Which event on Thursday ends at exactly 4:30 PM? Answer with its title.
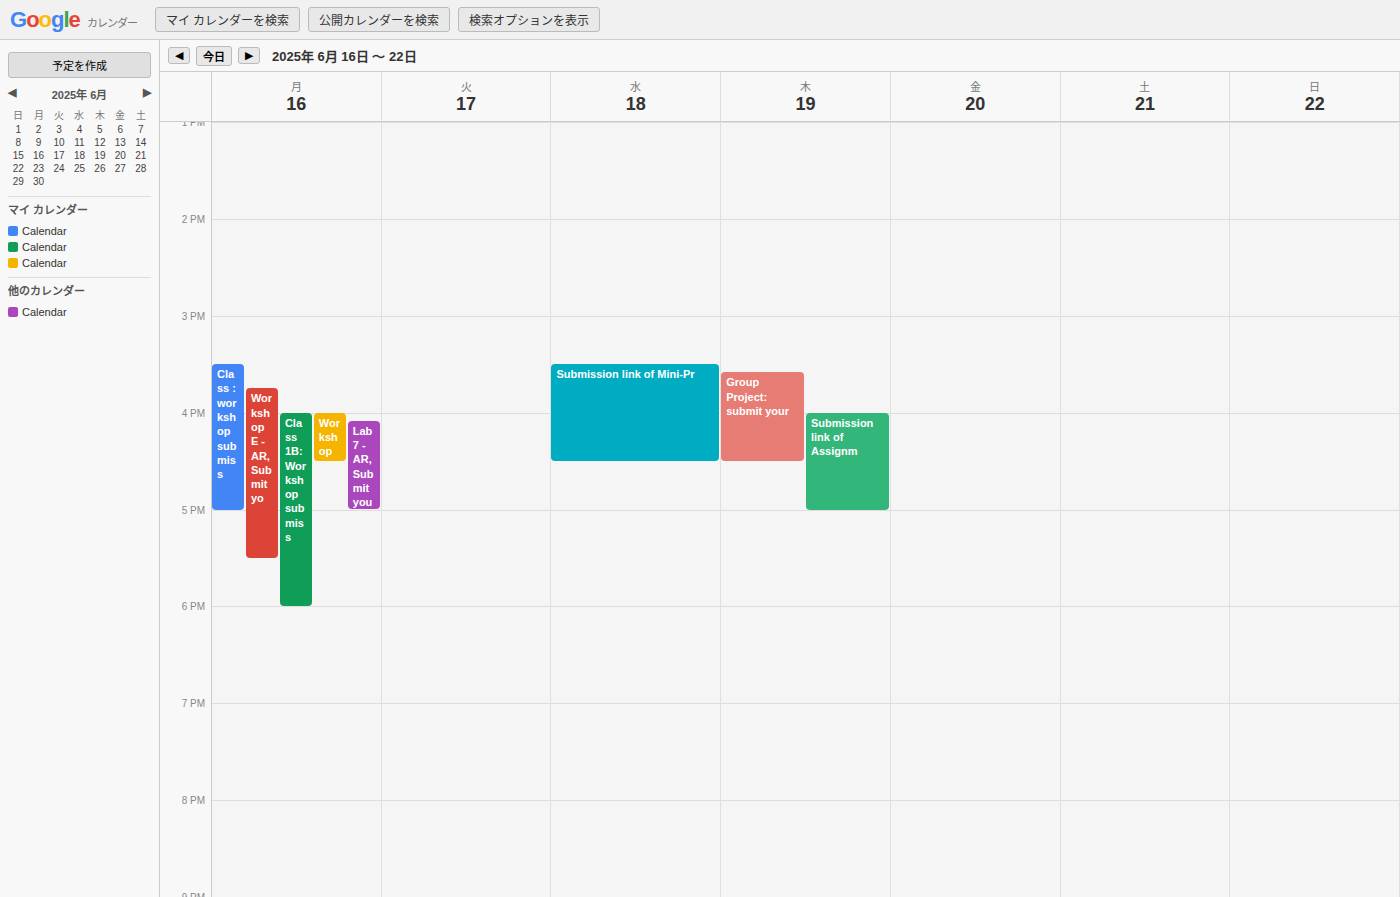
"Group Project: submit your"